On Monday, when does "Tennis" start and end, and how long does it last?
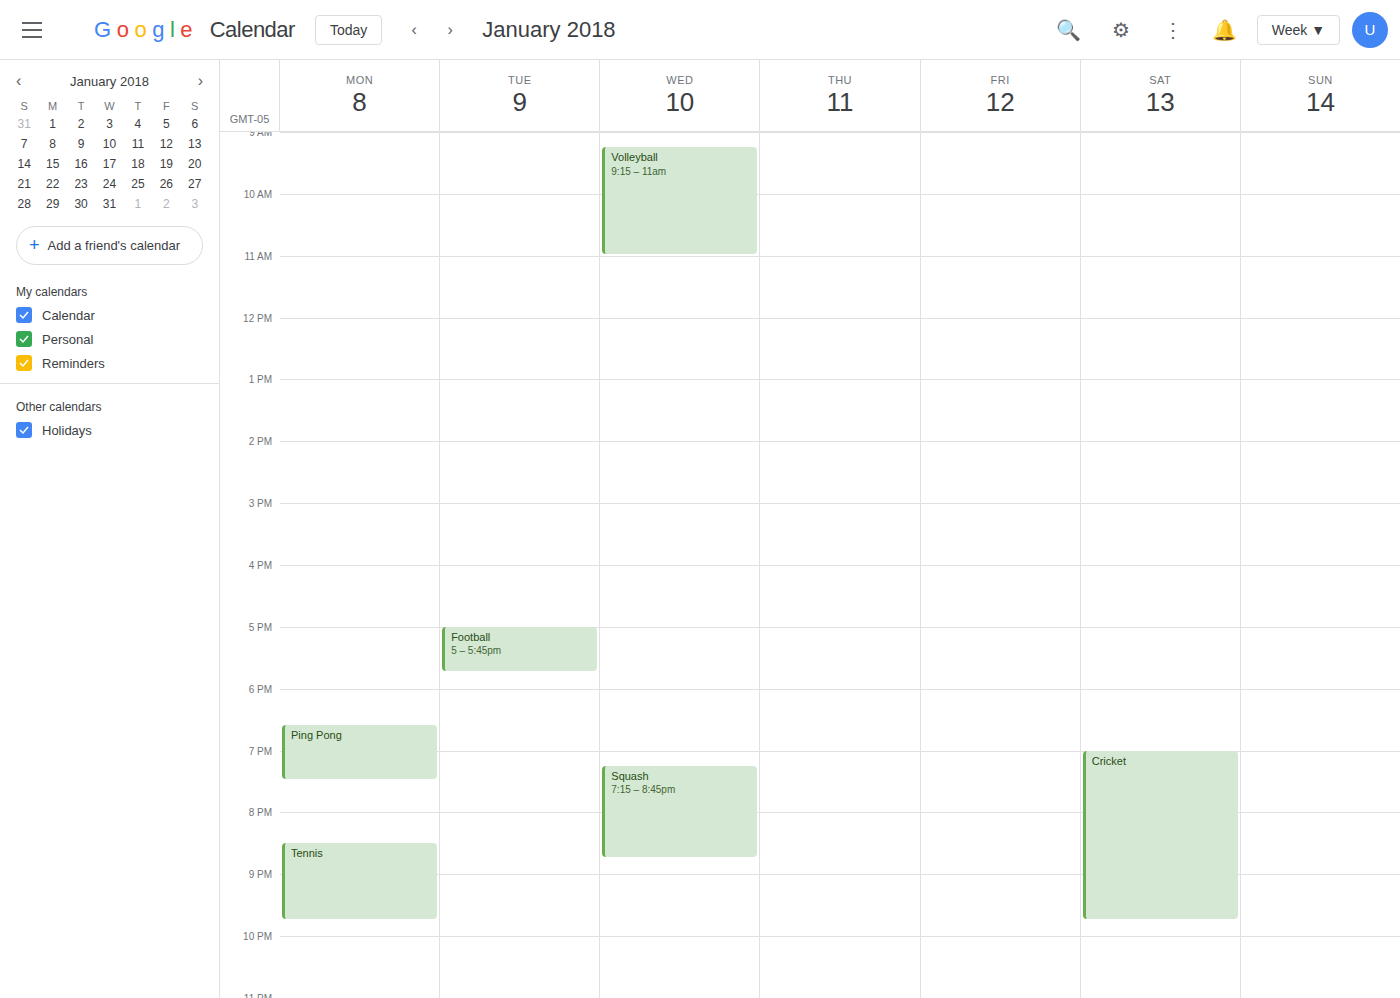
8:30 PM to 9:45 PM, 1 hour 15 minutes